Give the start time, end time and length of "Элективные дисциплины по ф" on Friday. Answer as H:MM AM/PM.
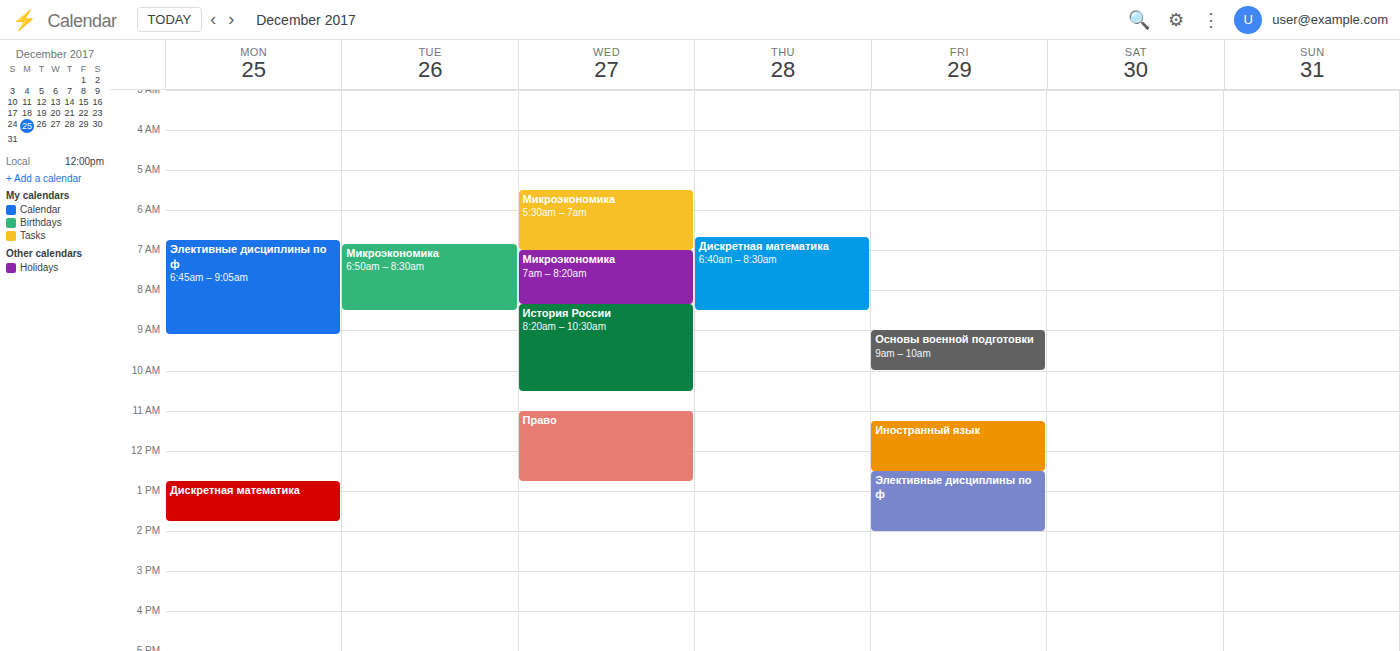
12:30 PM to 2:00 PM, 1 hour 30 minutes